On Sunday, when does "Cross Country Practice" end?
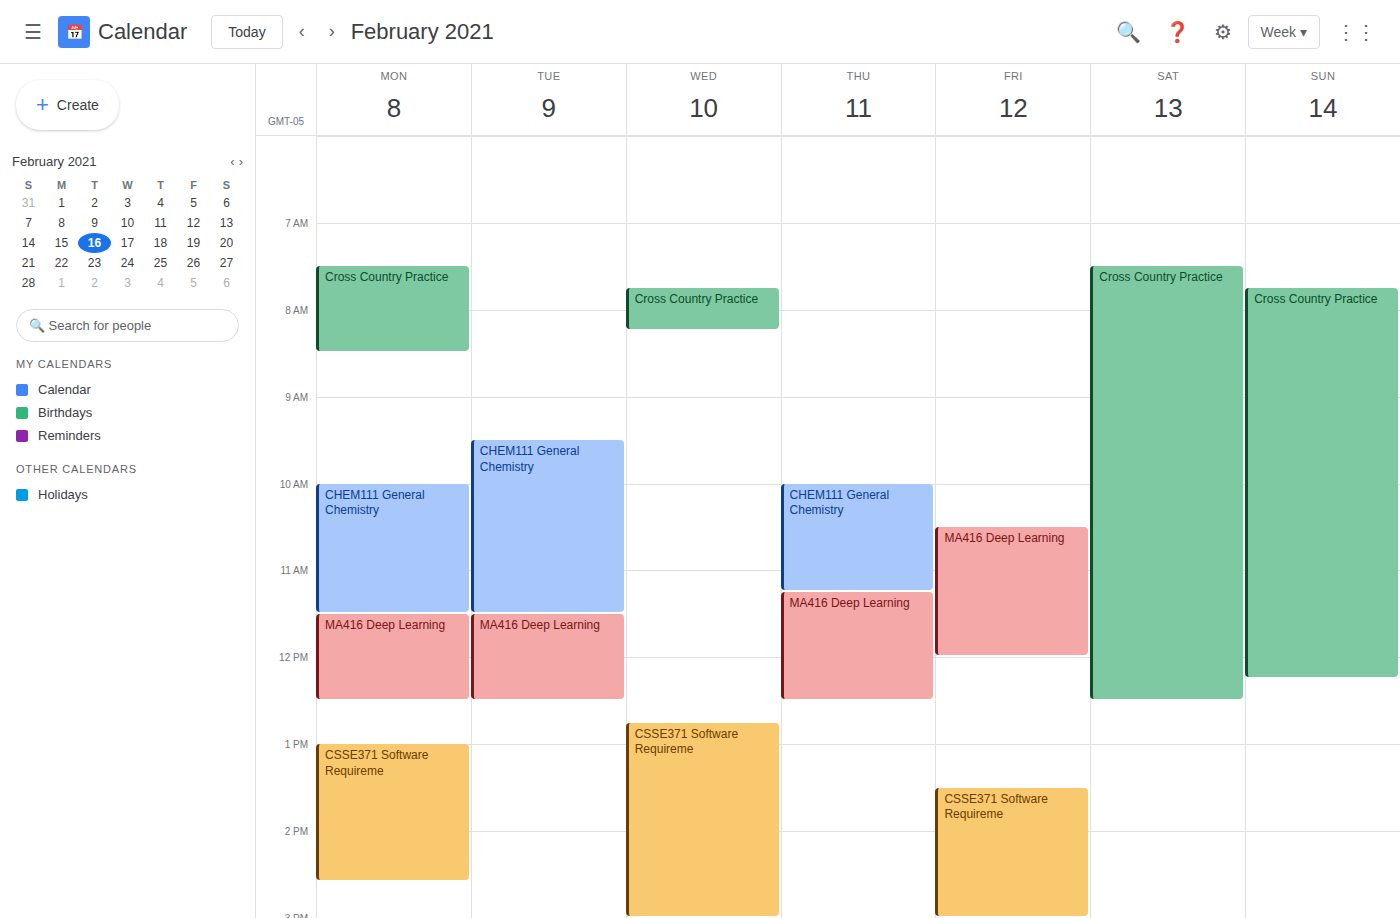
12:15